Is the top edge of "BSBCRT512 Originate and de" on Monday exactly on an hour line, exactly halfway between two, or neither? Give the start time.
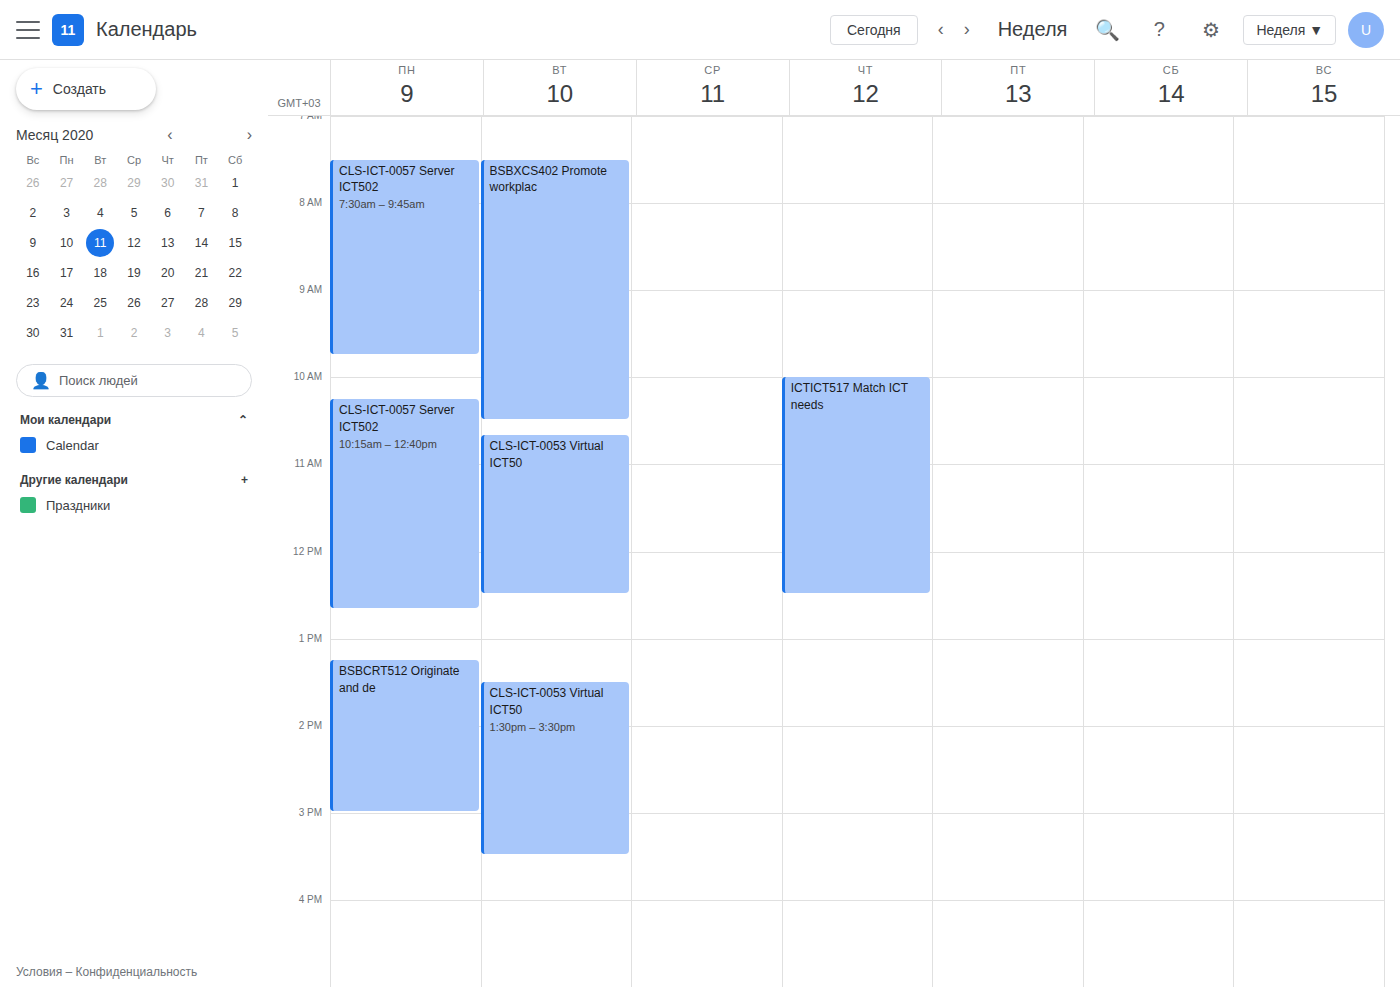
1:15 PM -- neither: a quarter of the way from the 1 PM line to the 2 PM line.